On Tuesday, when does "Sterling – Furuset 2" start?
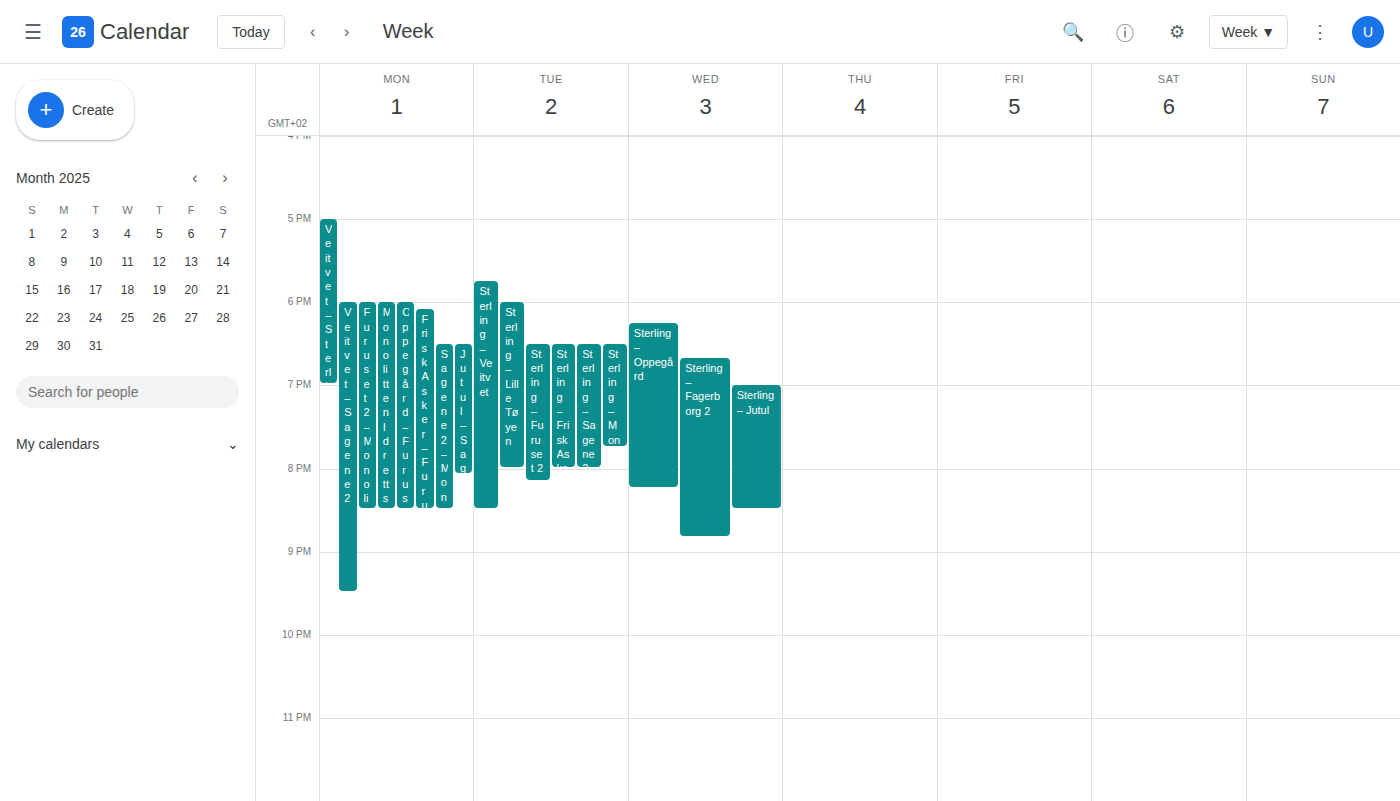
18:30